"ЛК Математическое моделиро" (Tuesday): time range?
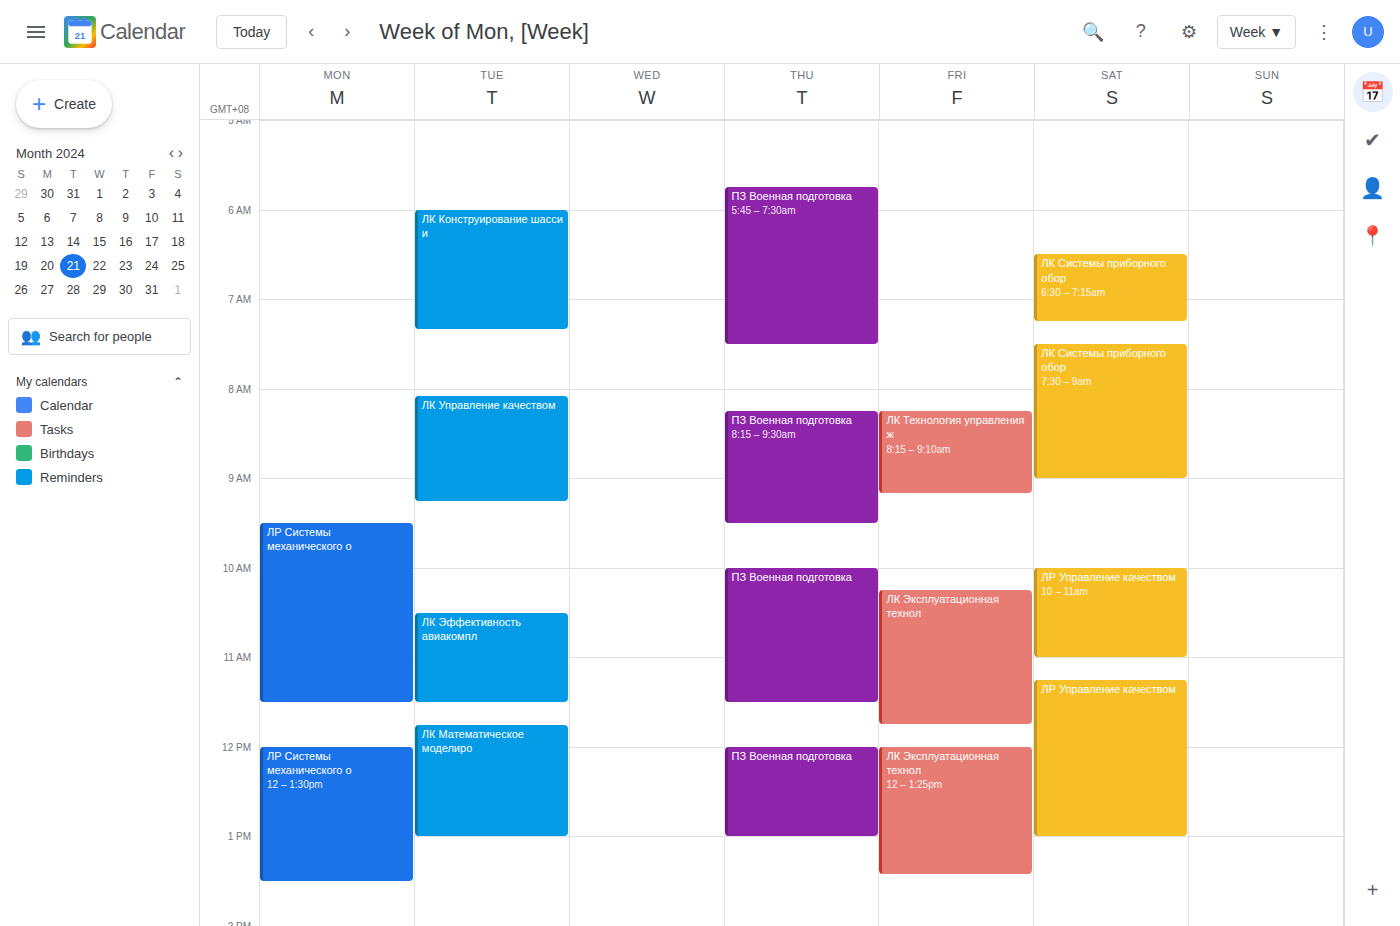
11:45 AM to 1:00 PM